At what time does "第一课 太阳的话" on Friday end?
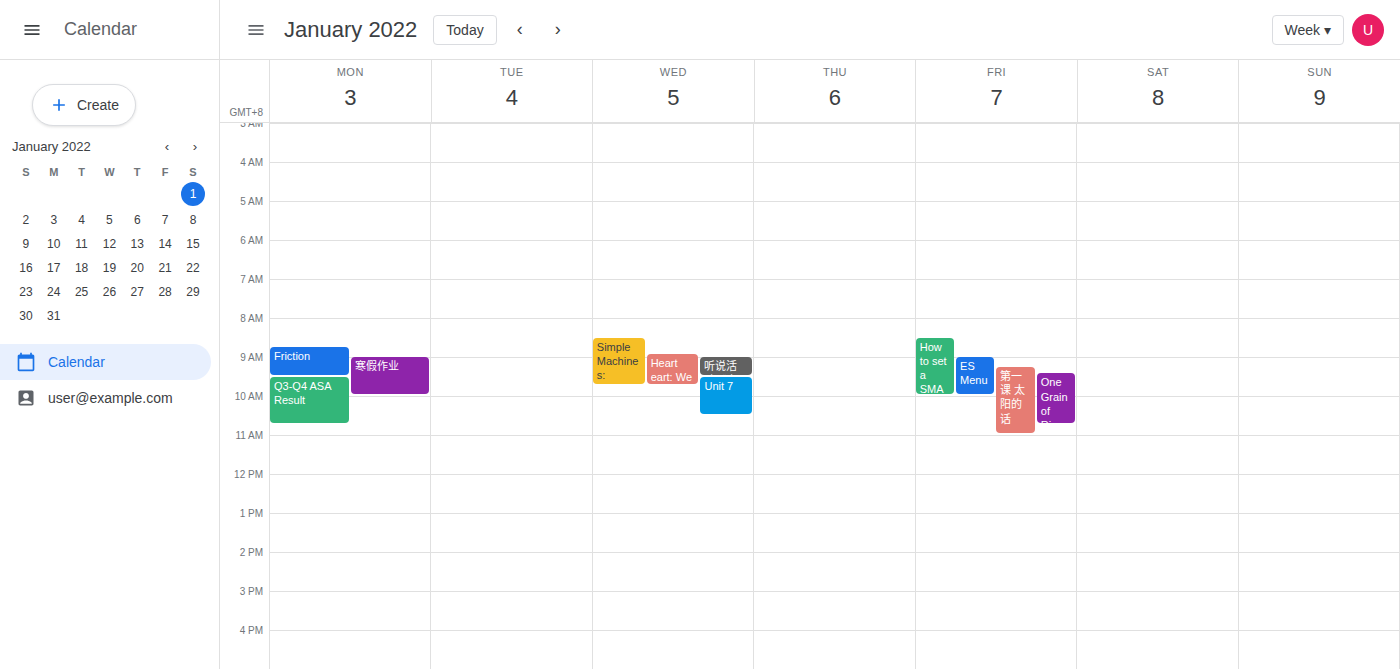
11:00 AM